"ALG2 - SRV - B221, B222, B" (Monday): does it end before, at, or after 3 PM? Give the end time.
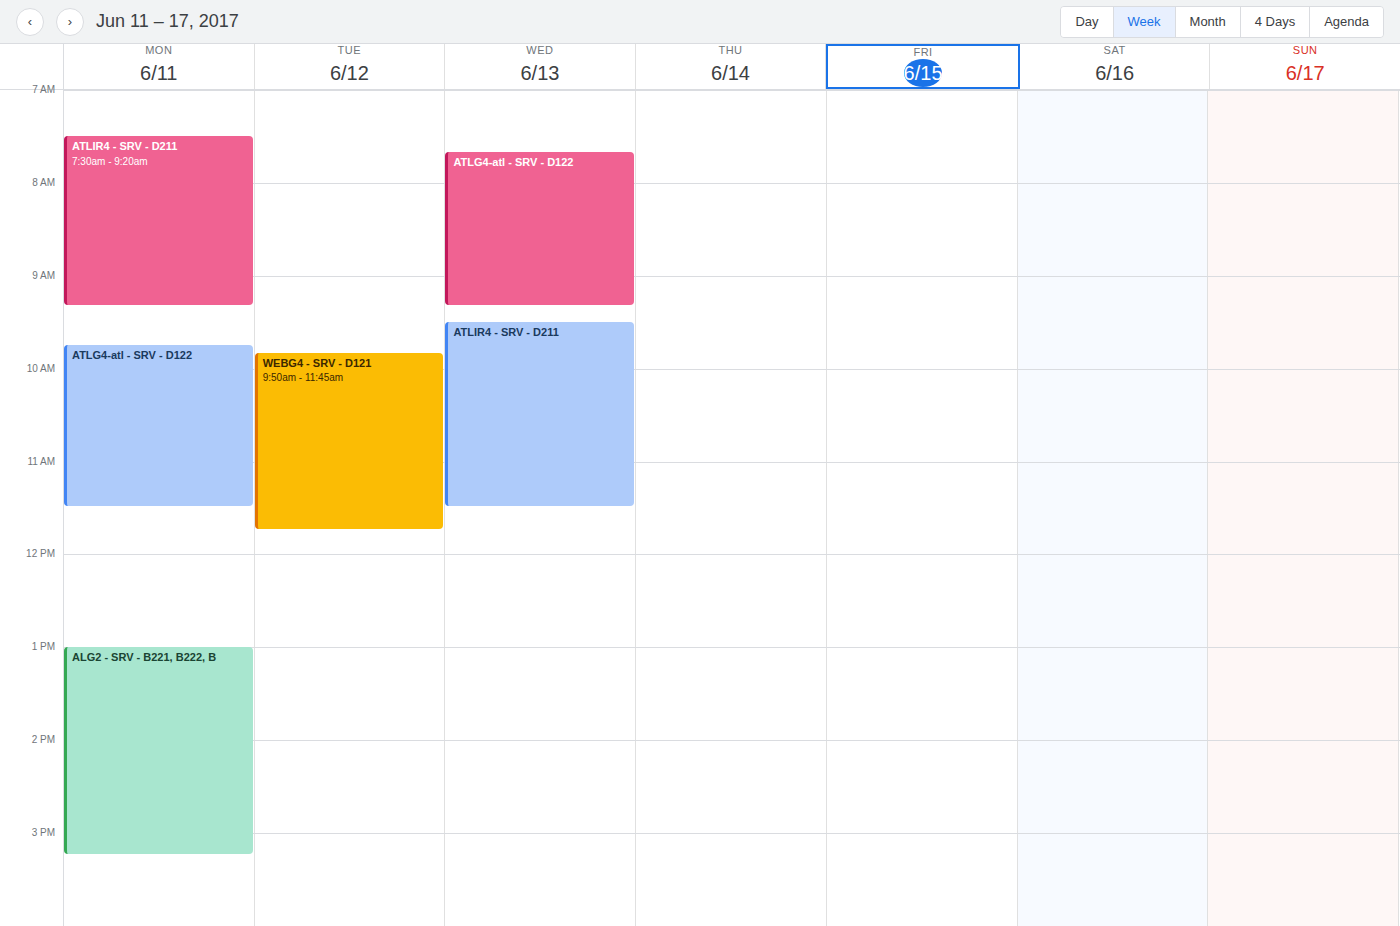
3:15 PM -- after 3 PM, 15 minutes below the 3 PM line.